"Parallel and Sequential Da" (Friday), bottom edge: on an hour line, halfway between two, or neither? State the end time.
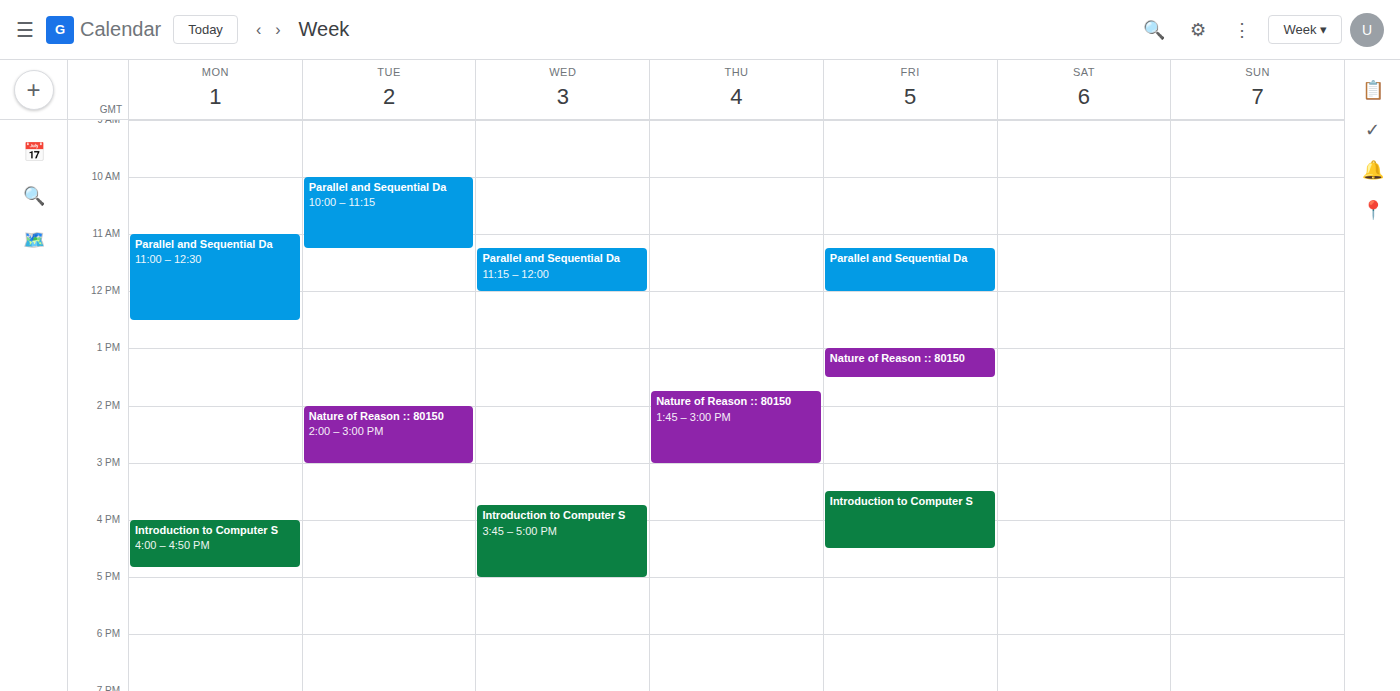
12:00 -- exactly on the 12:00 line.